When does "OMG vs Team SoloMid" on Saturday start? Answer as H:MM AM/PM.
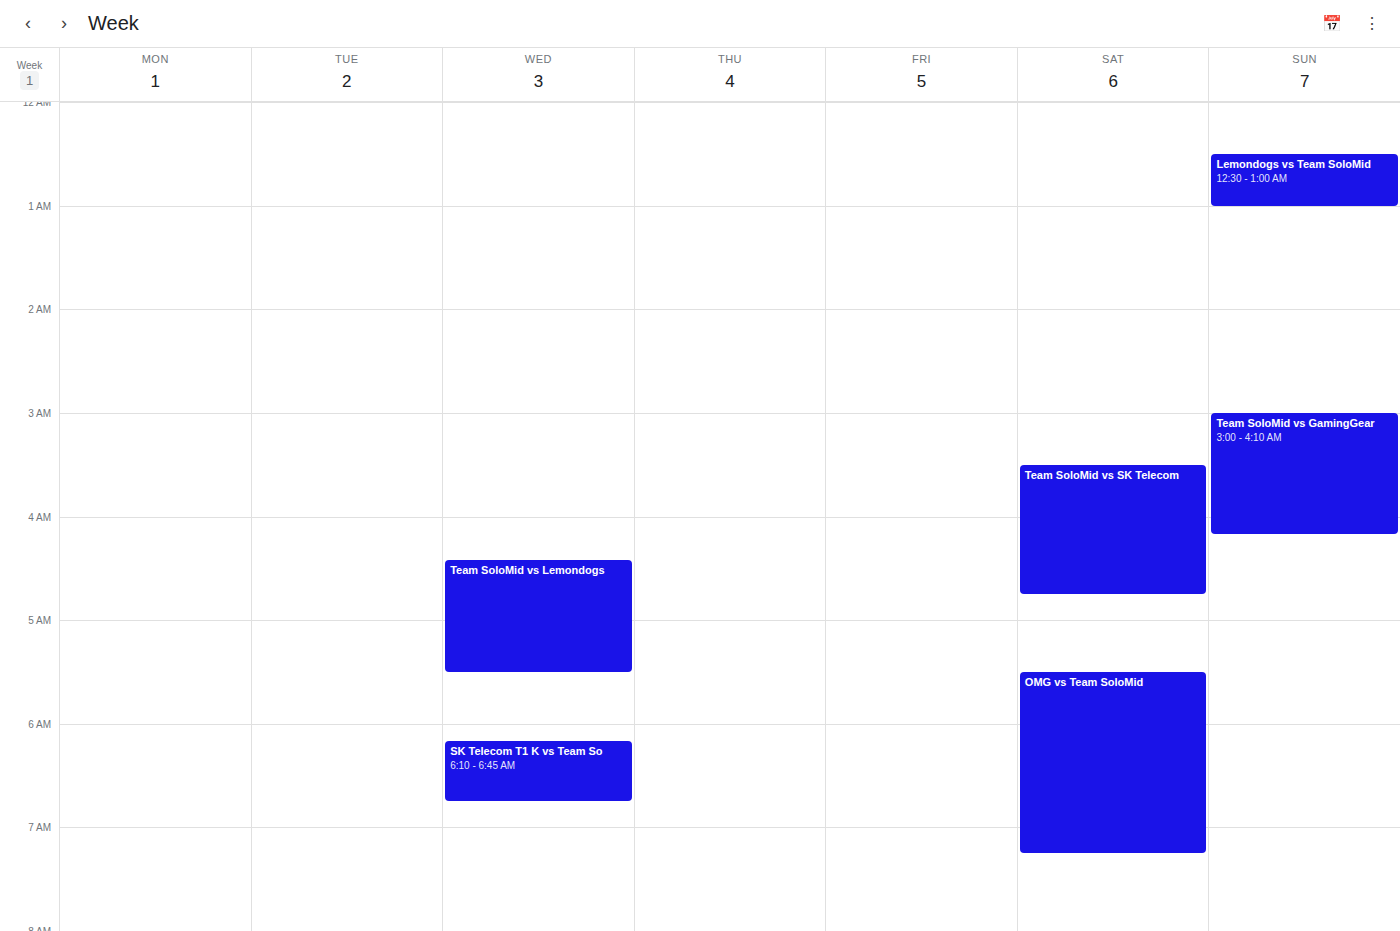
5:30 AM